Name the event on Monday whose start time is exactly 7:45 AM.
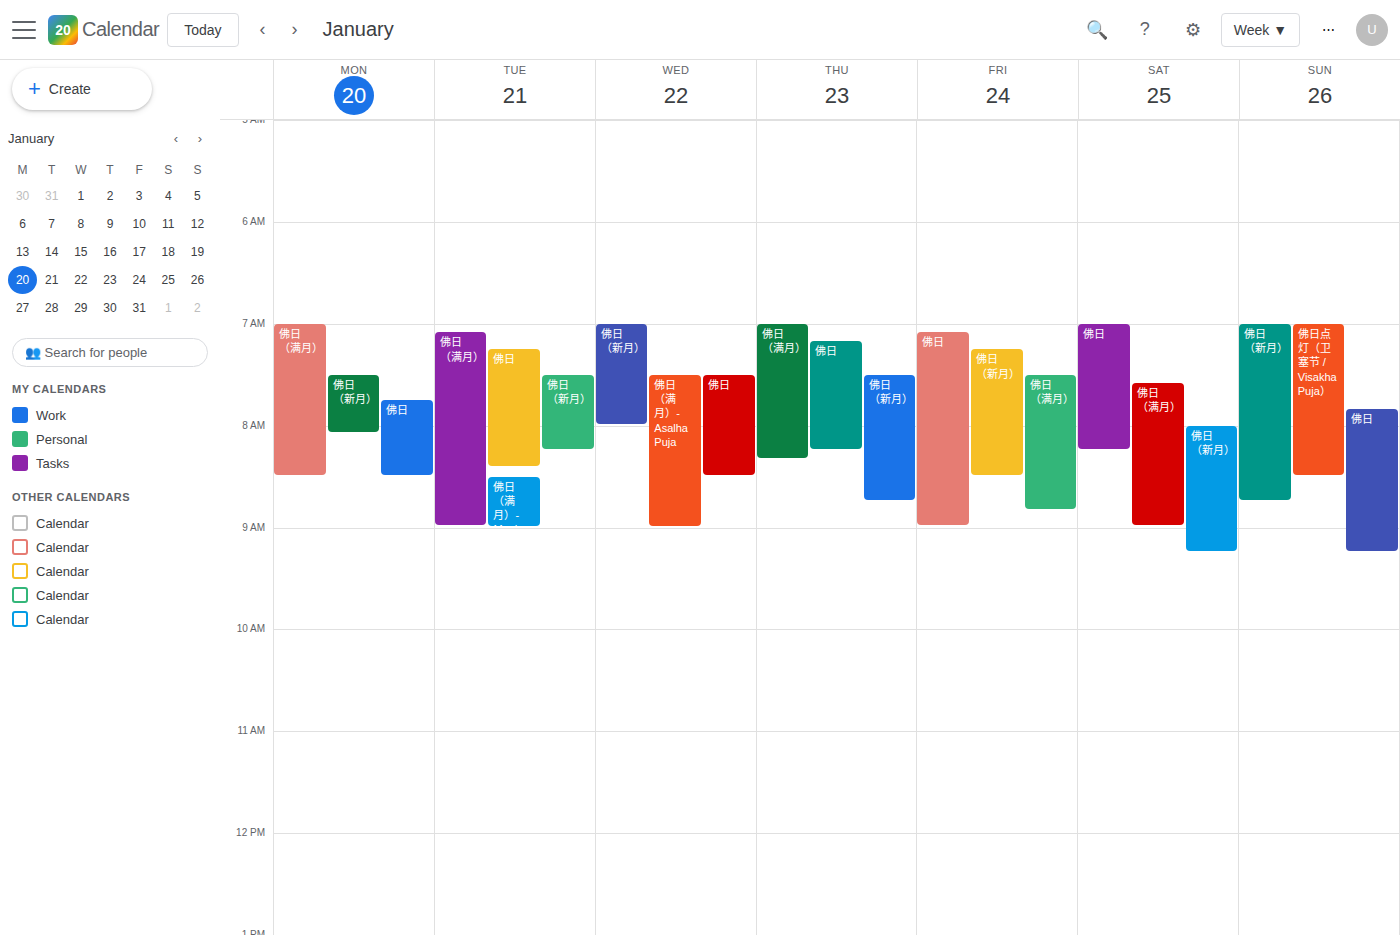
"佛日"